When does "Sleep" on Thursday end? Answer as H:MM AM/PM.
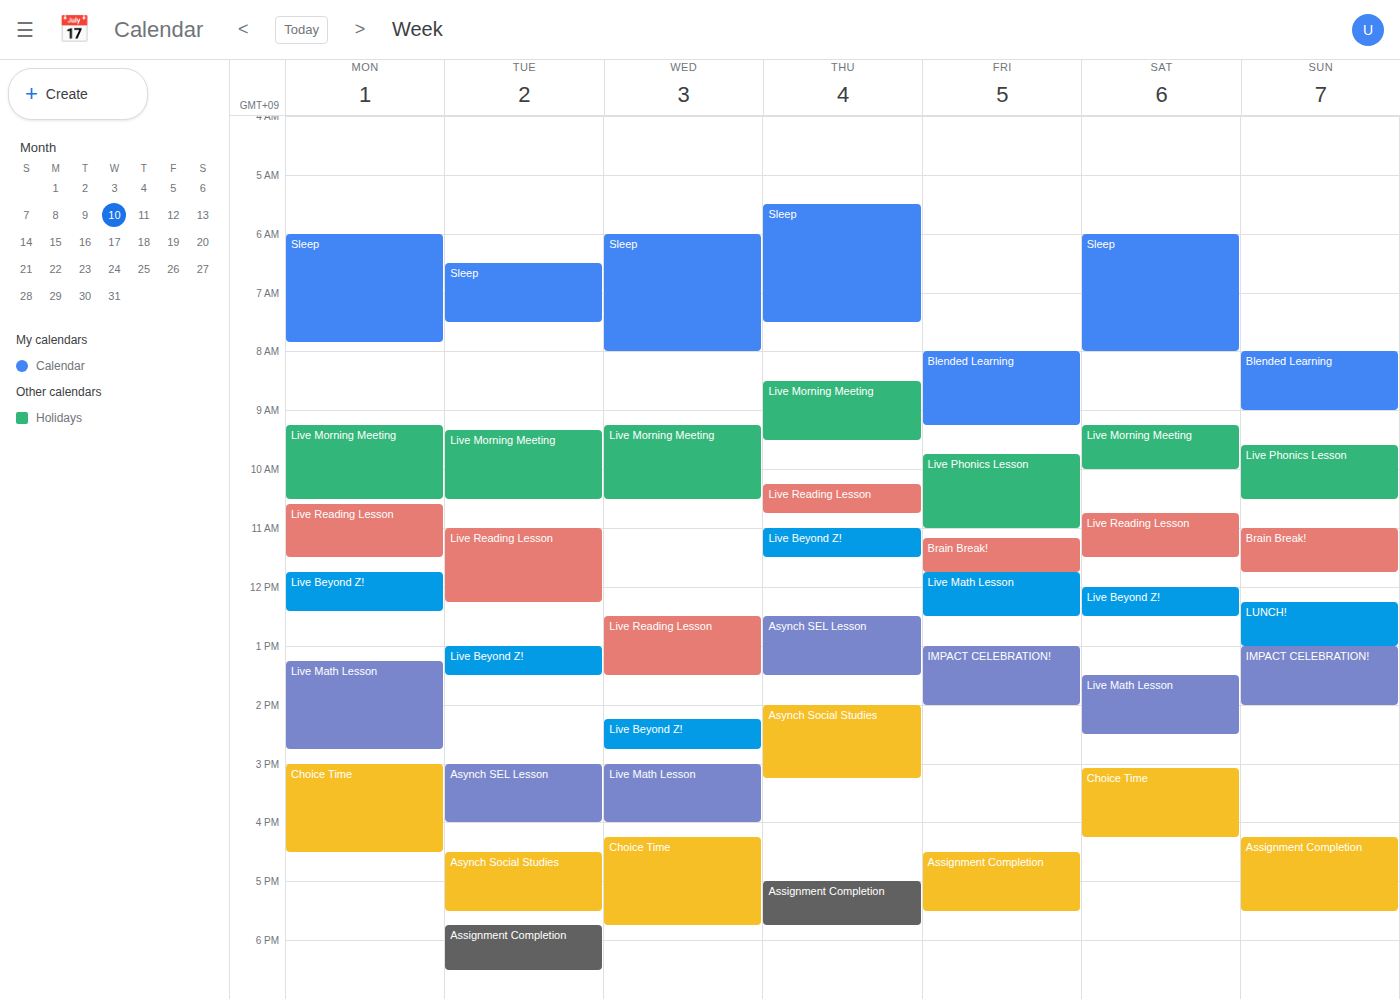
7:30 AM